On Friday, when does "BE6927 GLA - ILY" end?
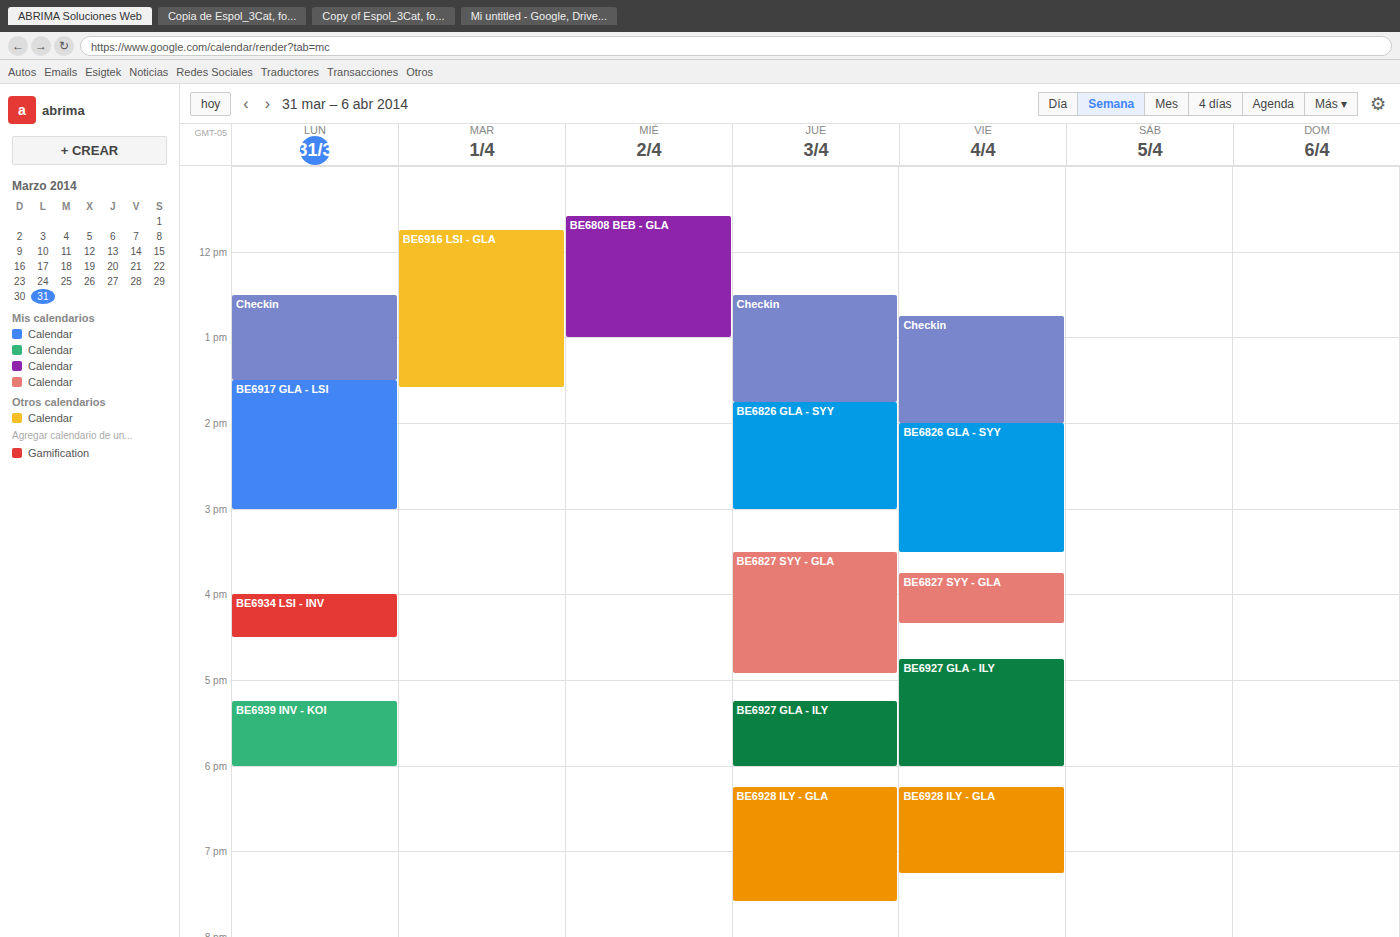
6:00 PM